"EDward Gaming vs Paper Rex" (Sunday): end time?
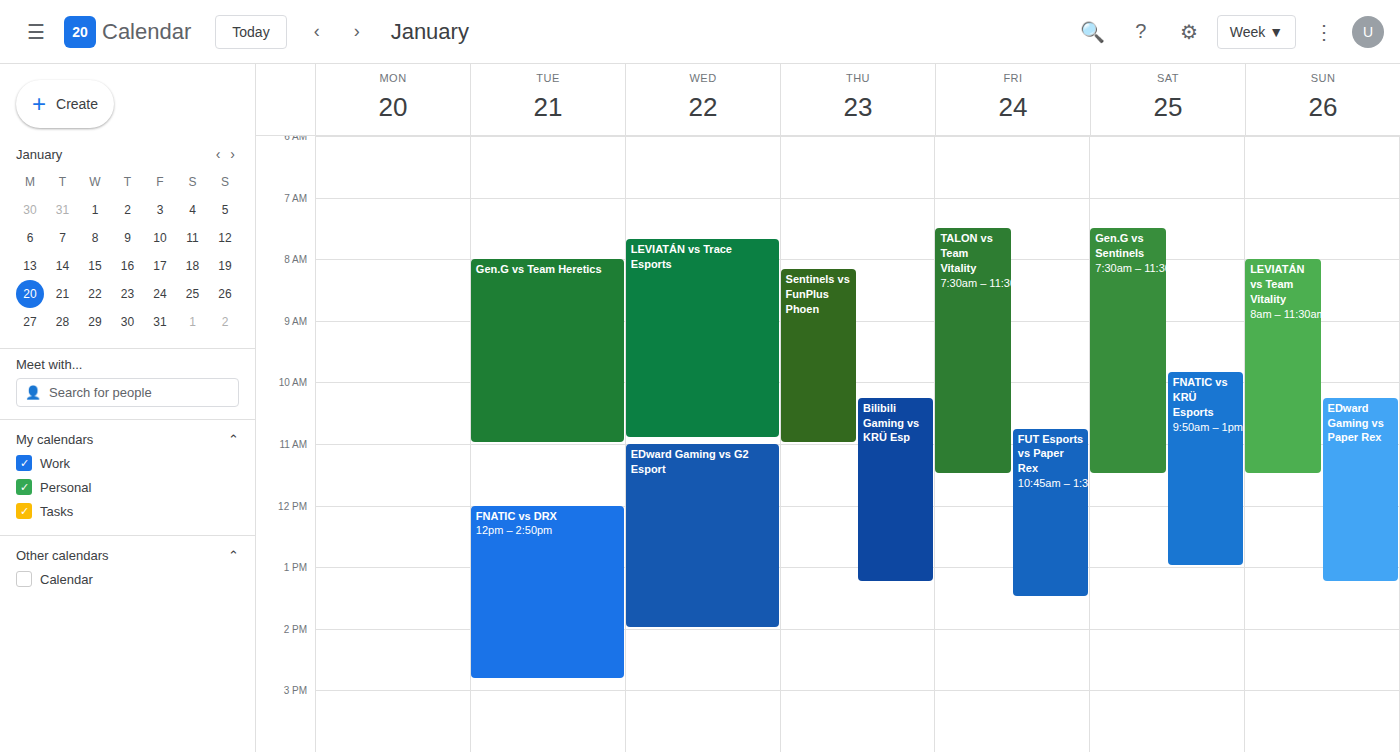
1:15 PM